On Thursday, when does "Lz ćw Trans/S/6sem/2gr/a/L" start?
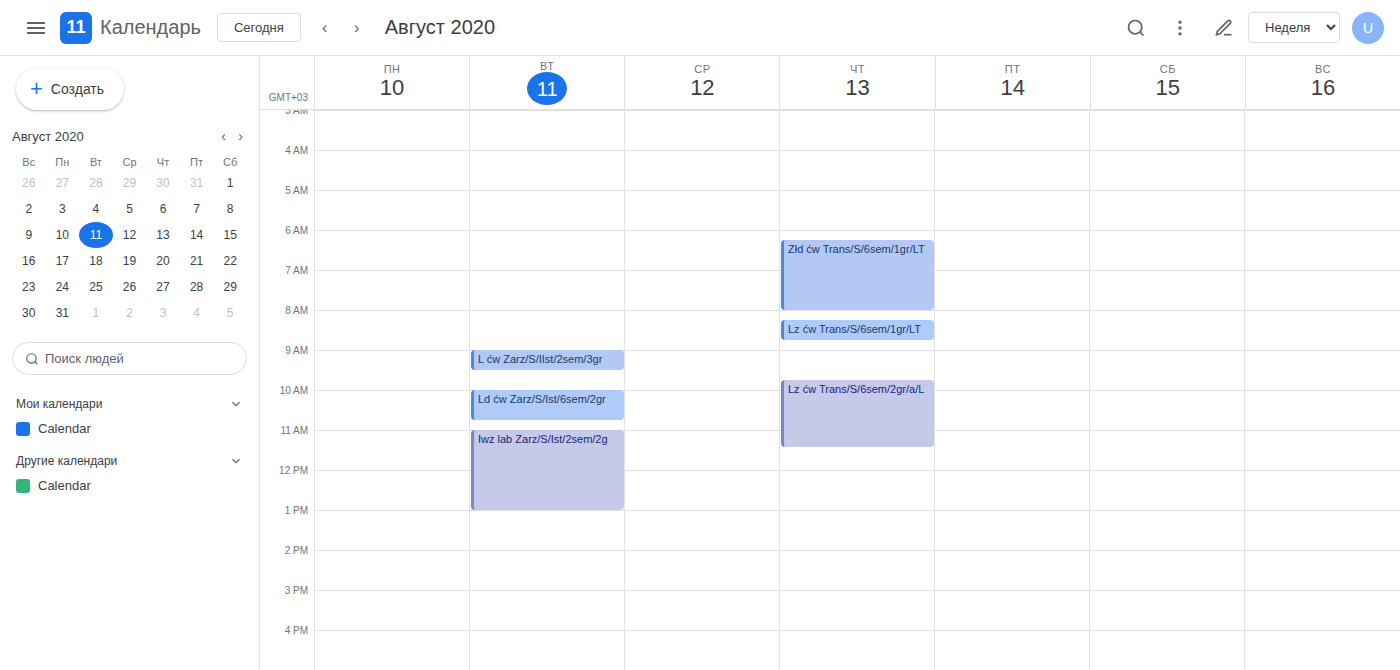
9:45 AM